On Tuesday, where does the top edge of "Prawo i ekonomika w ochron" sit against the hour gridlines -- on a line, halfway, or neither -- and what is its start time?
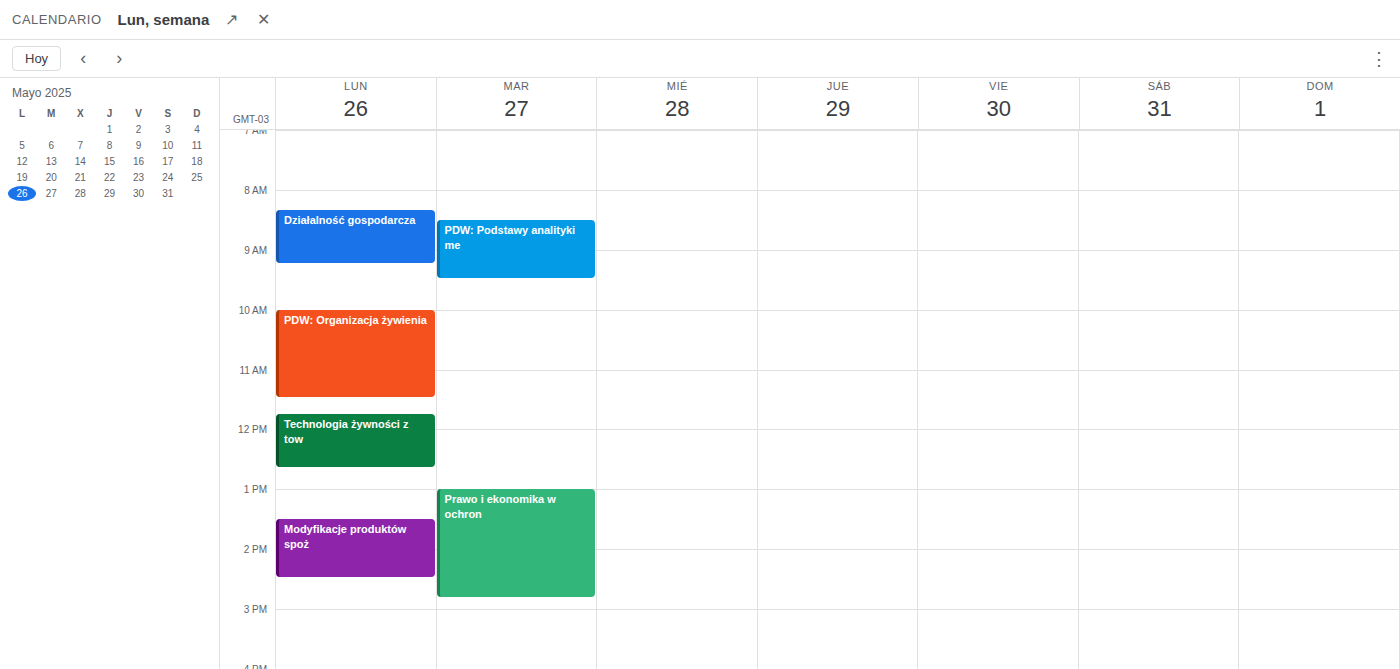
1:00 PM -- exactly on the 1 PM line.